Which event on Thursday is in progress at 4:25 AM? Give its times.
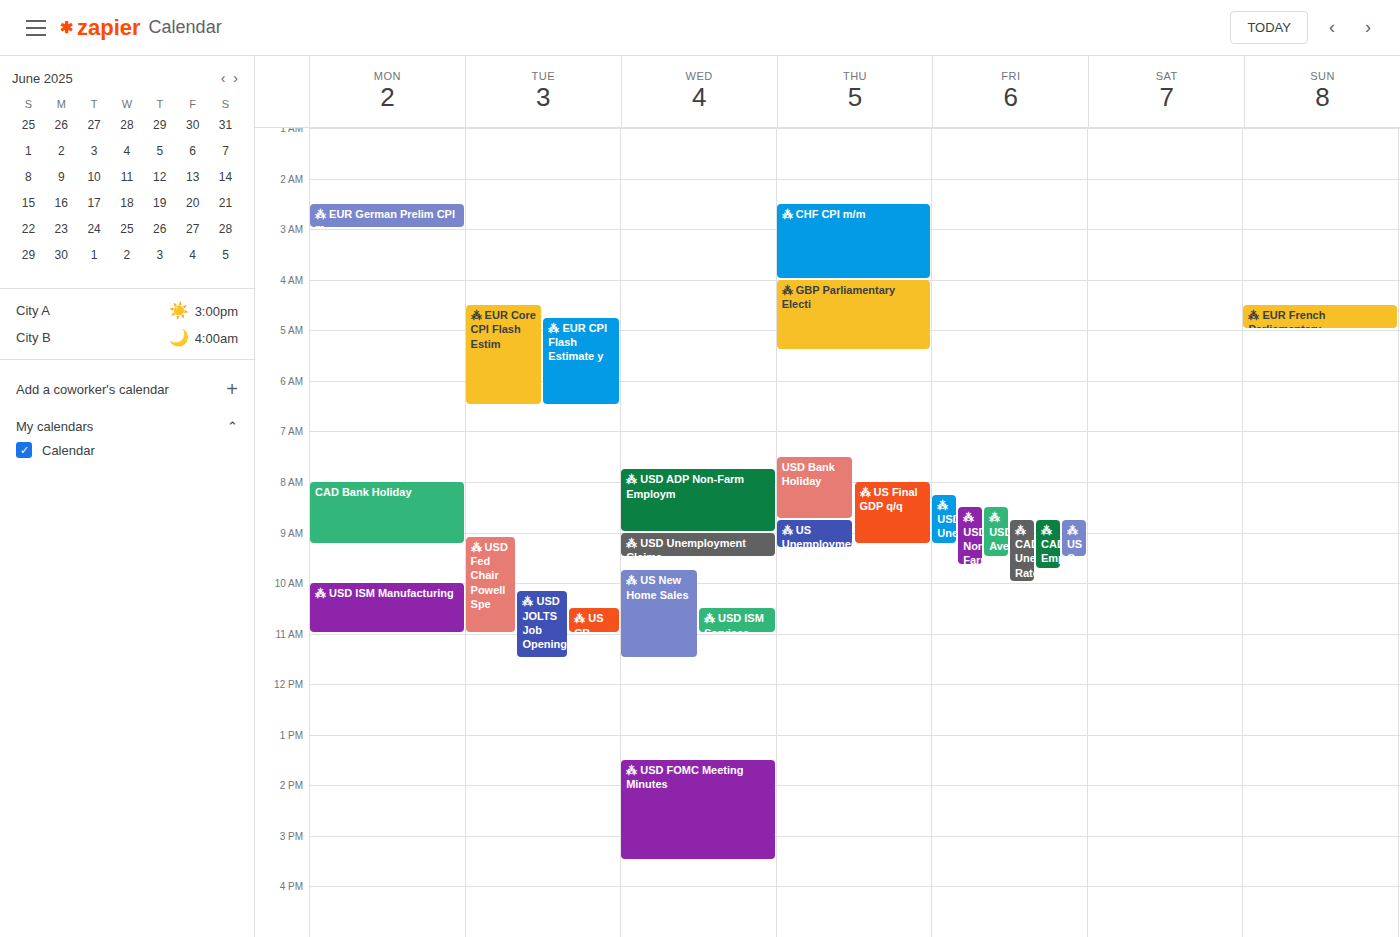
"⁂ GBP Parliamentary Electi", 4:00 AM to 5:25 AM